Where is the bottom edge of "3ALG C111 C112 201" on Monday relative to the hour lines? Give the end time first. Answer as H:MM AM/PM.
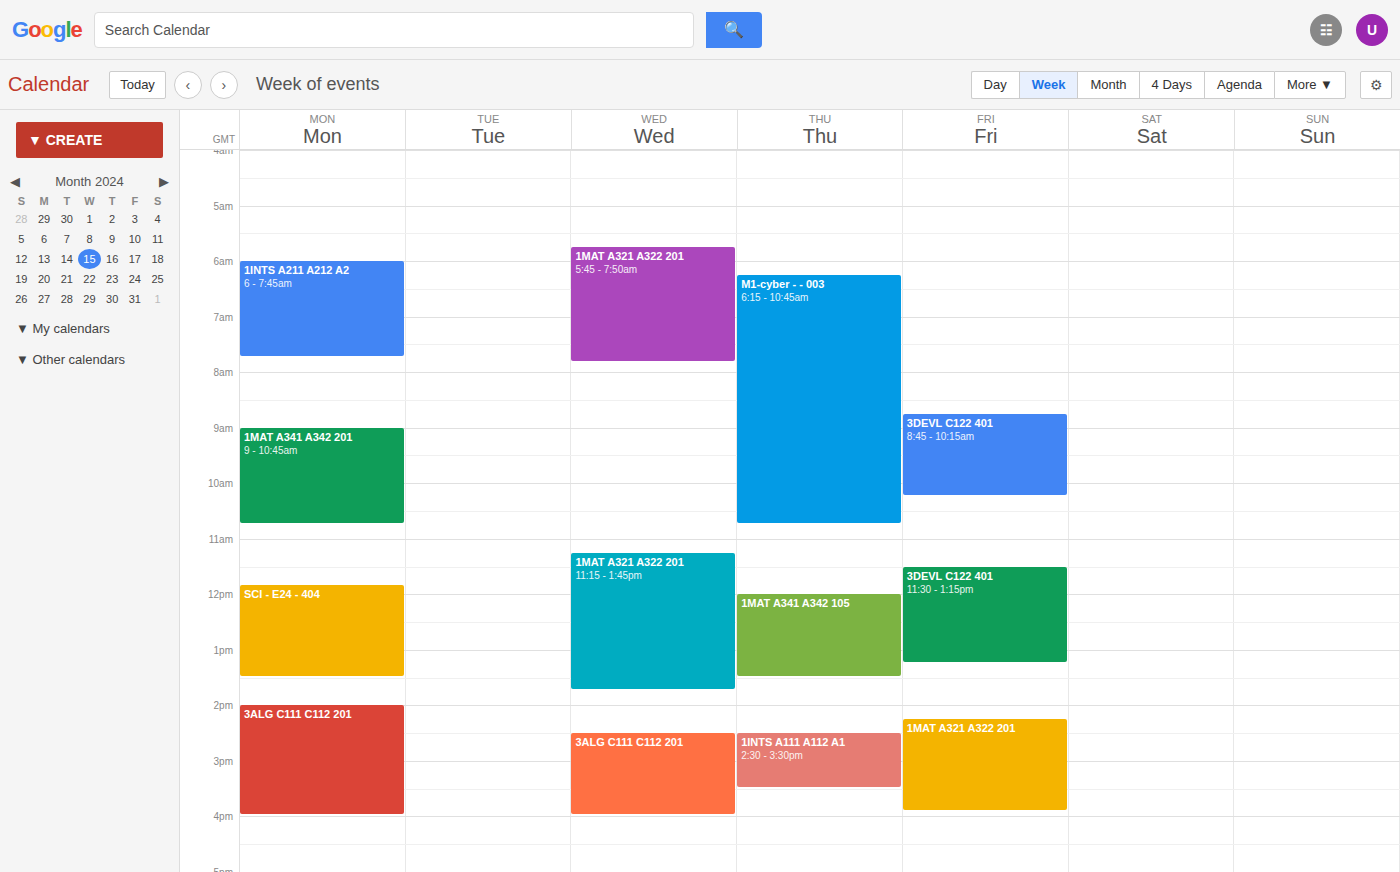
4:00 PM -- exactly on the 4 PM line.